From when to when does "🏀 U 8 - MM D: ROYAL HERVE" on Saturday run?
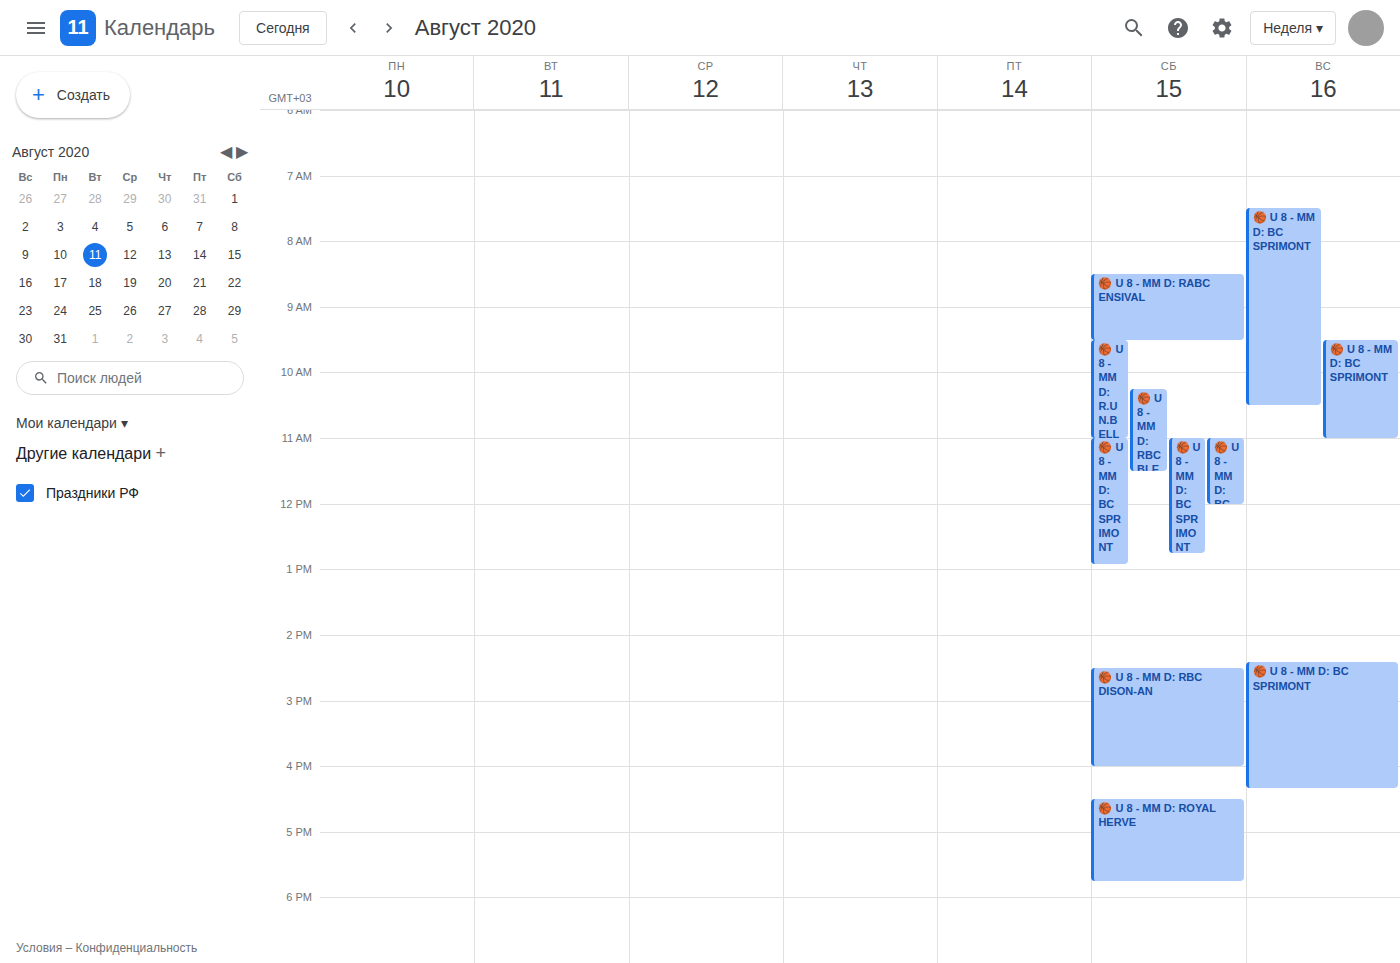
4:30 PM to 5:45 PM